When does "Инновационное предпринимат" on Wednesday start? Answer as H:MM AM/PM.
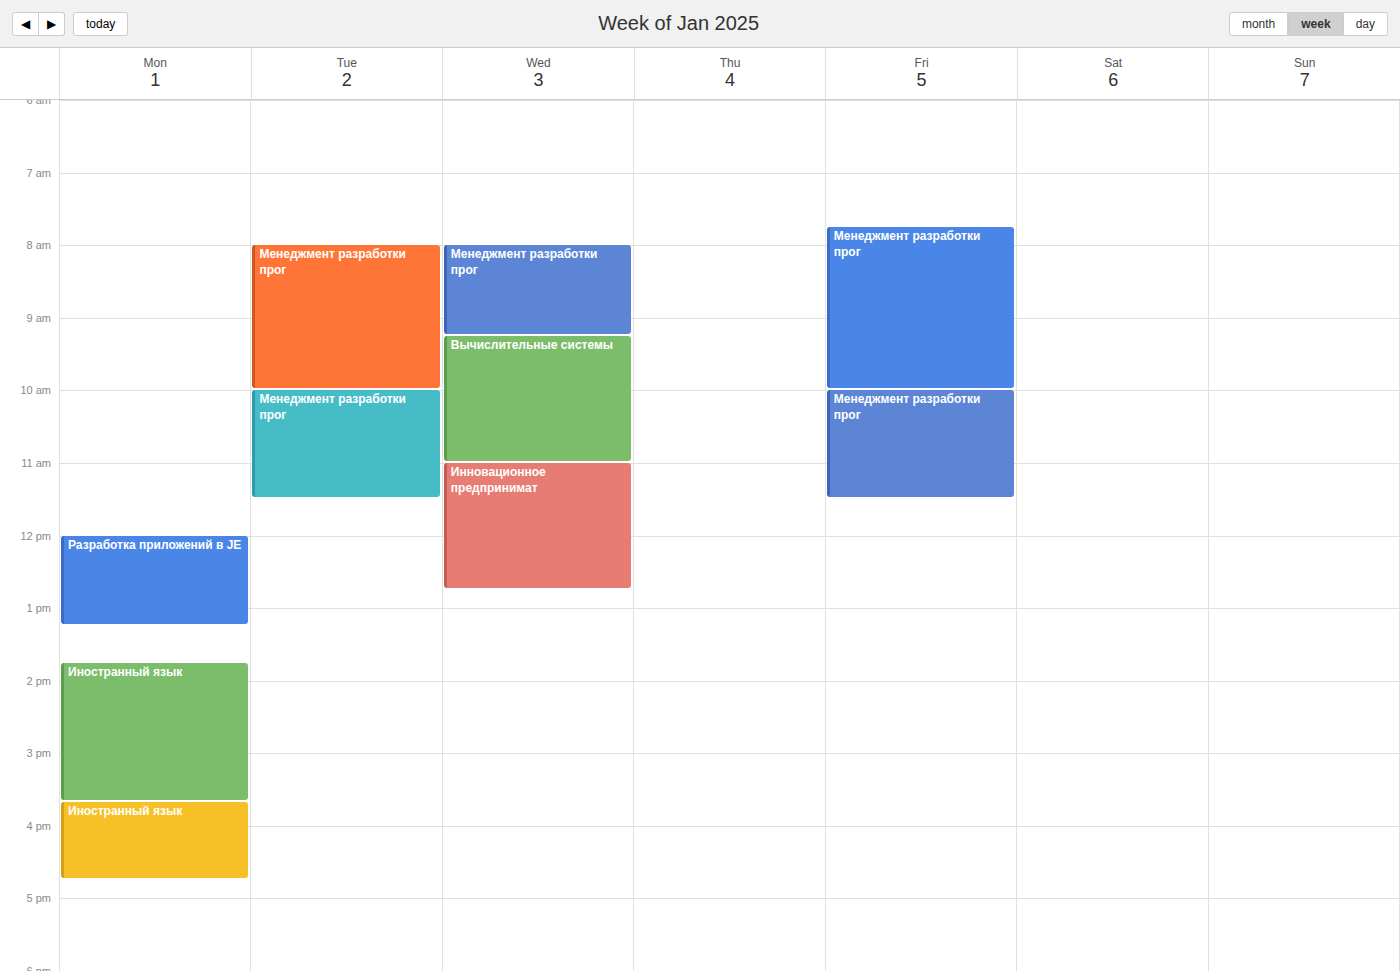
11:00 AM